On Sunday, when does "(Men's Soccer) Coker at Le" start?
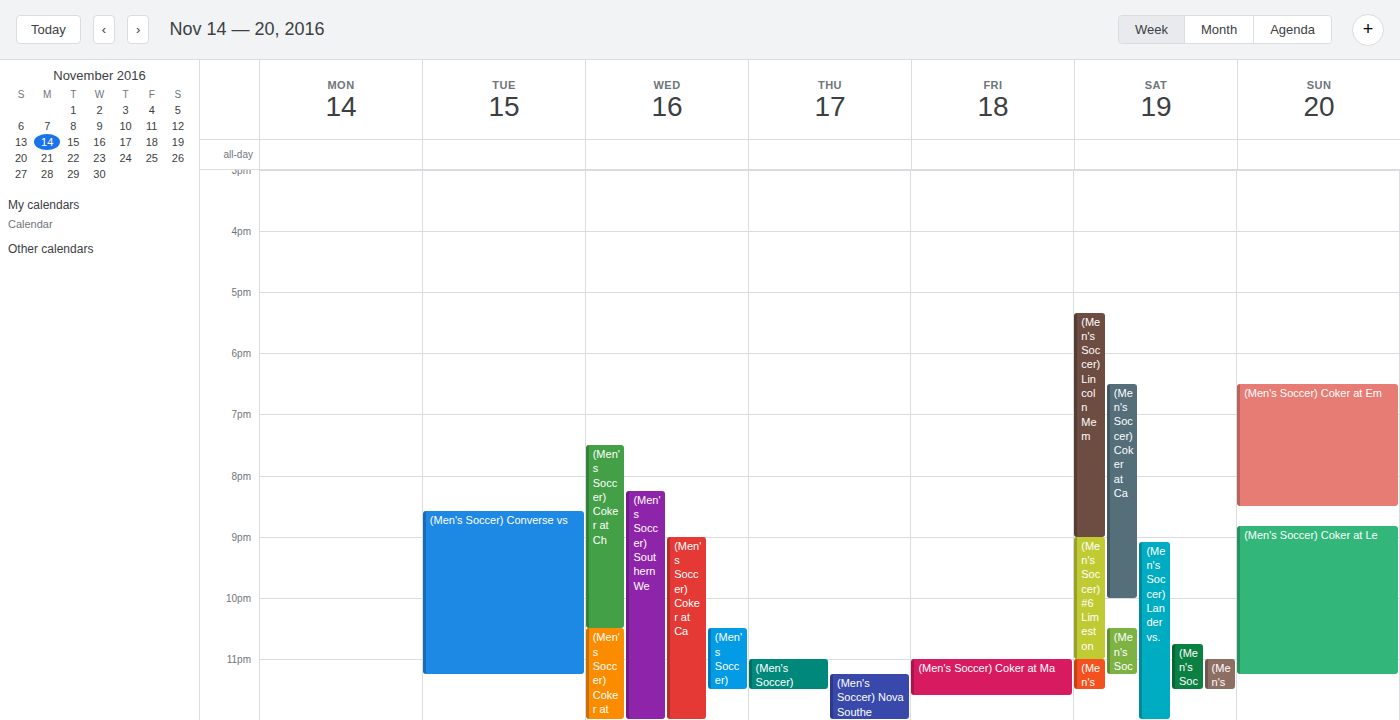
8:50 PM